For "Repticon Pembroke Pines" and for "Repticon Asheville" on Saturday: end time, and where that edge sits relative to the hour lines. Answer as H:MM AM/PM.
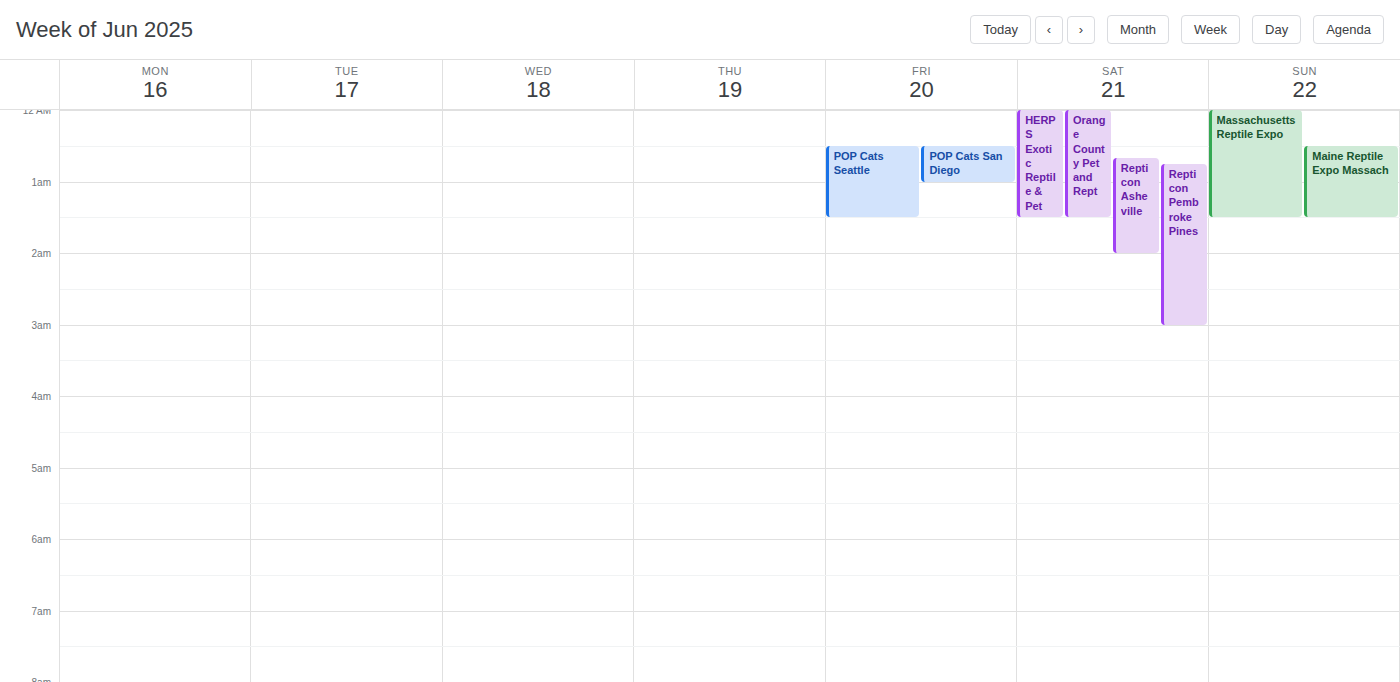
"Repticon Pembroke Pines": 3:00 AM, exactly on the 3 AM line. "Repticon Asheville": 2:00 AM, exactly on the 2 AM line.